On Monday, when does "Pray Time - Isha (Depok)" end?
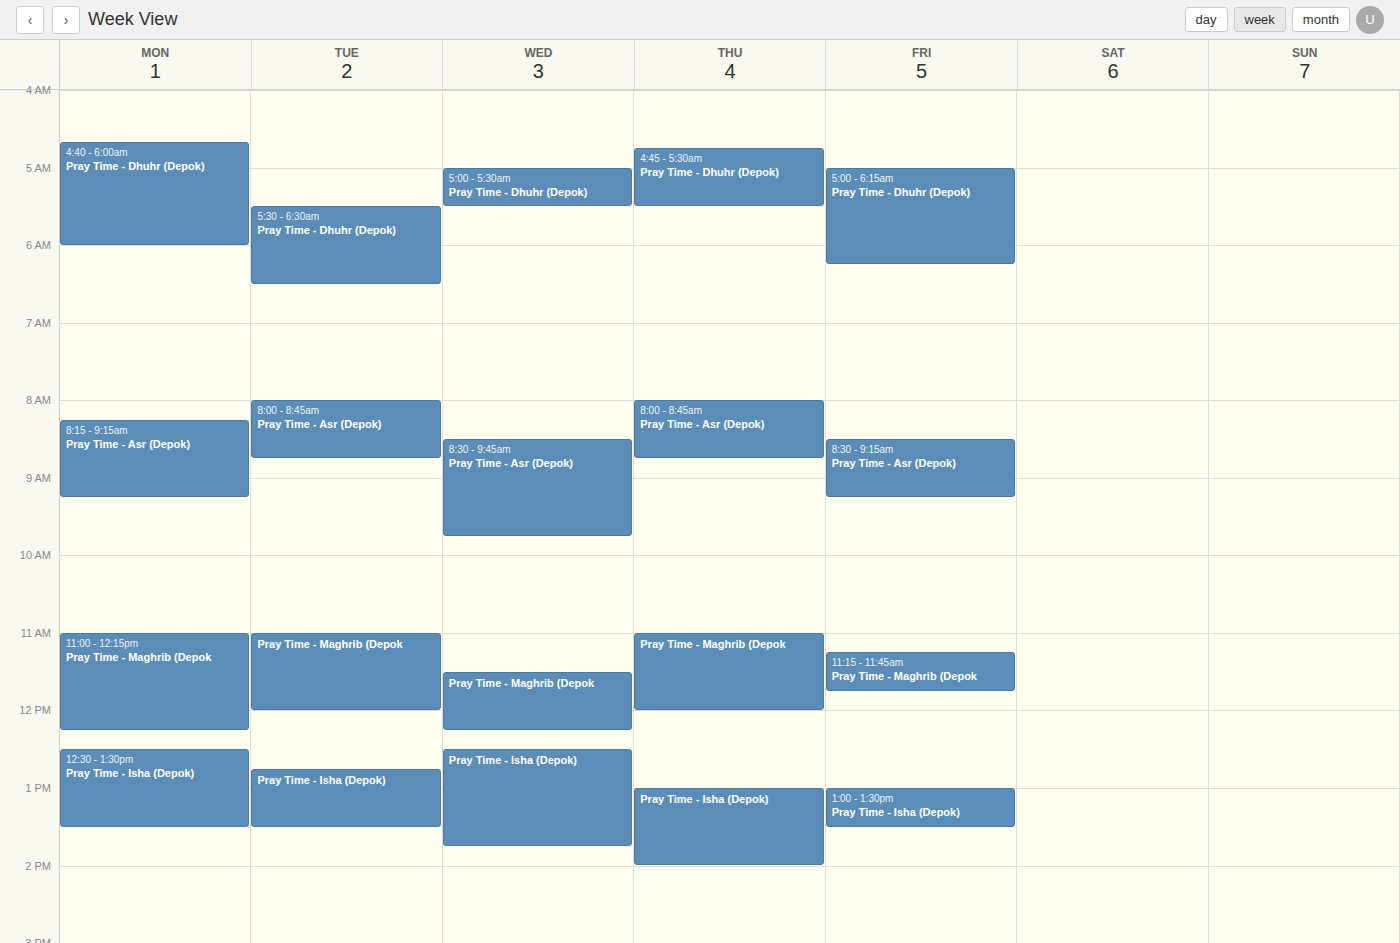
13:30